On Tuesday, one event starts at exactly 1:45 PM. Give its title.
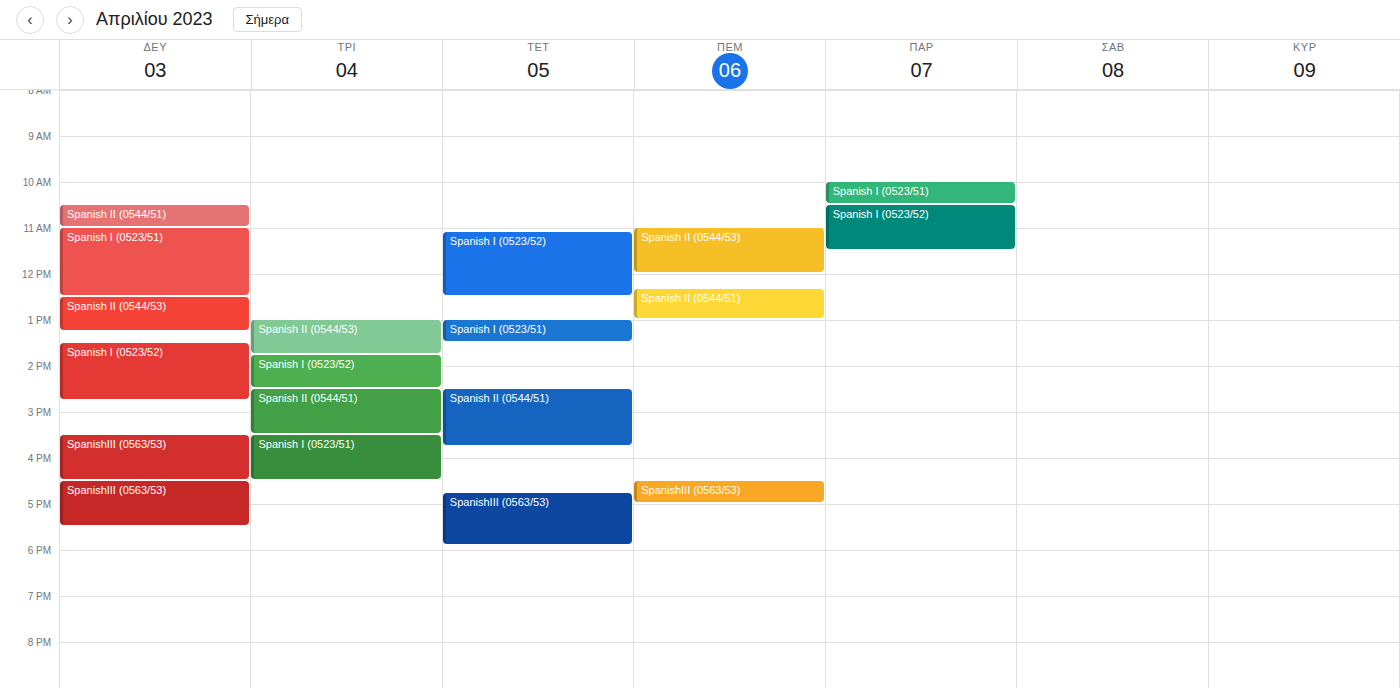
"Spanish I (0523/52)"